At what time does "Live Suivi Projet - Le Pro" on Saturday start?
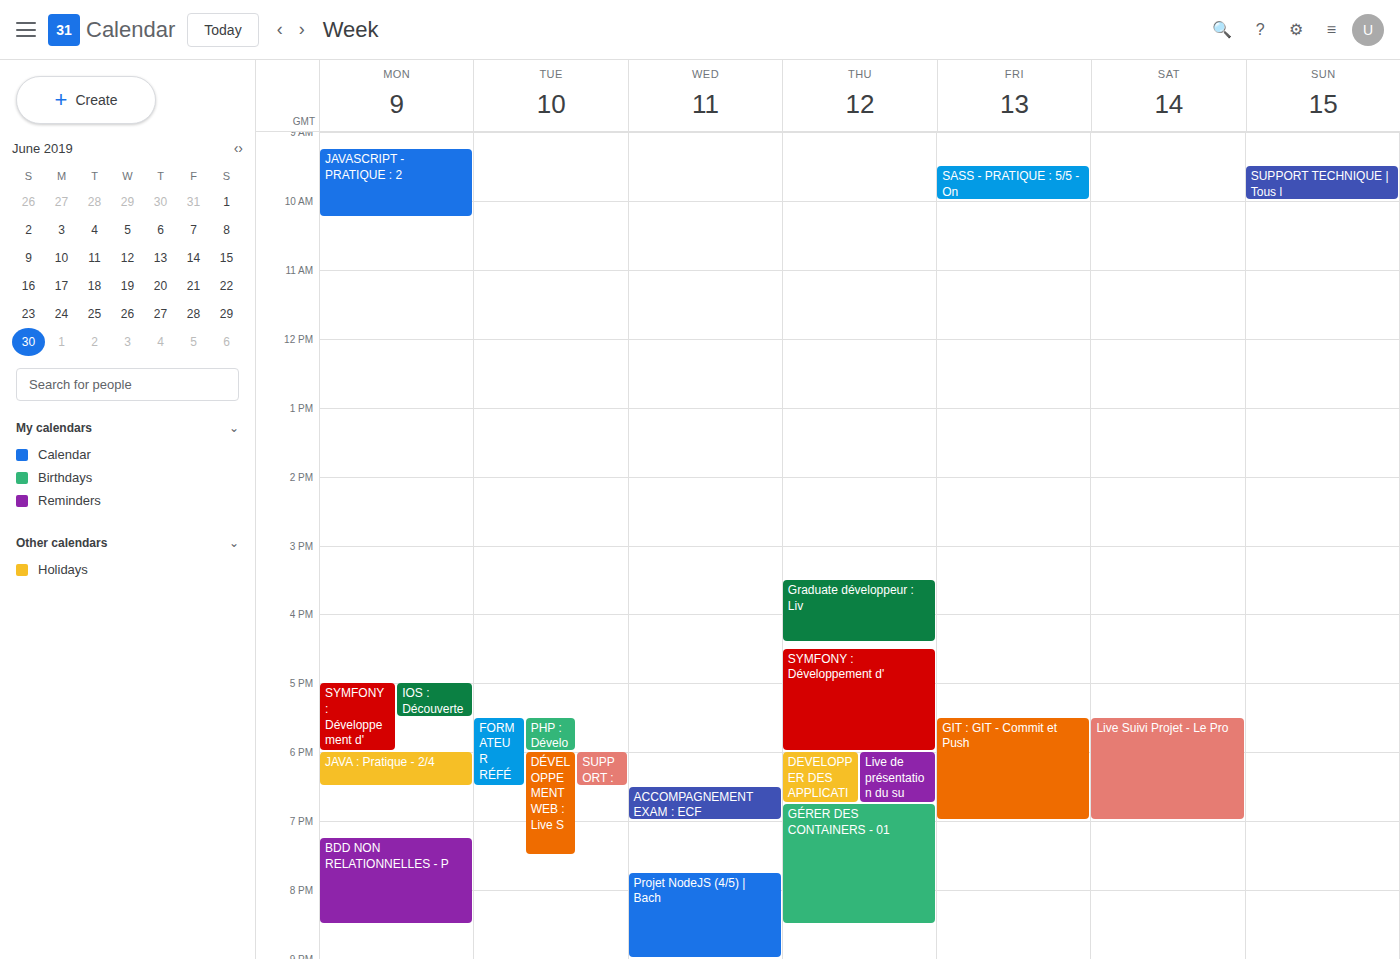
5:30 PM